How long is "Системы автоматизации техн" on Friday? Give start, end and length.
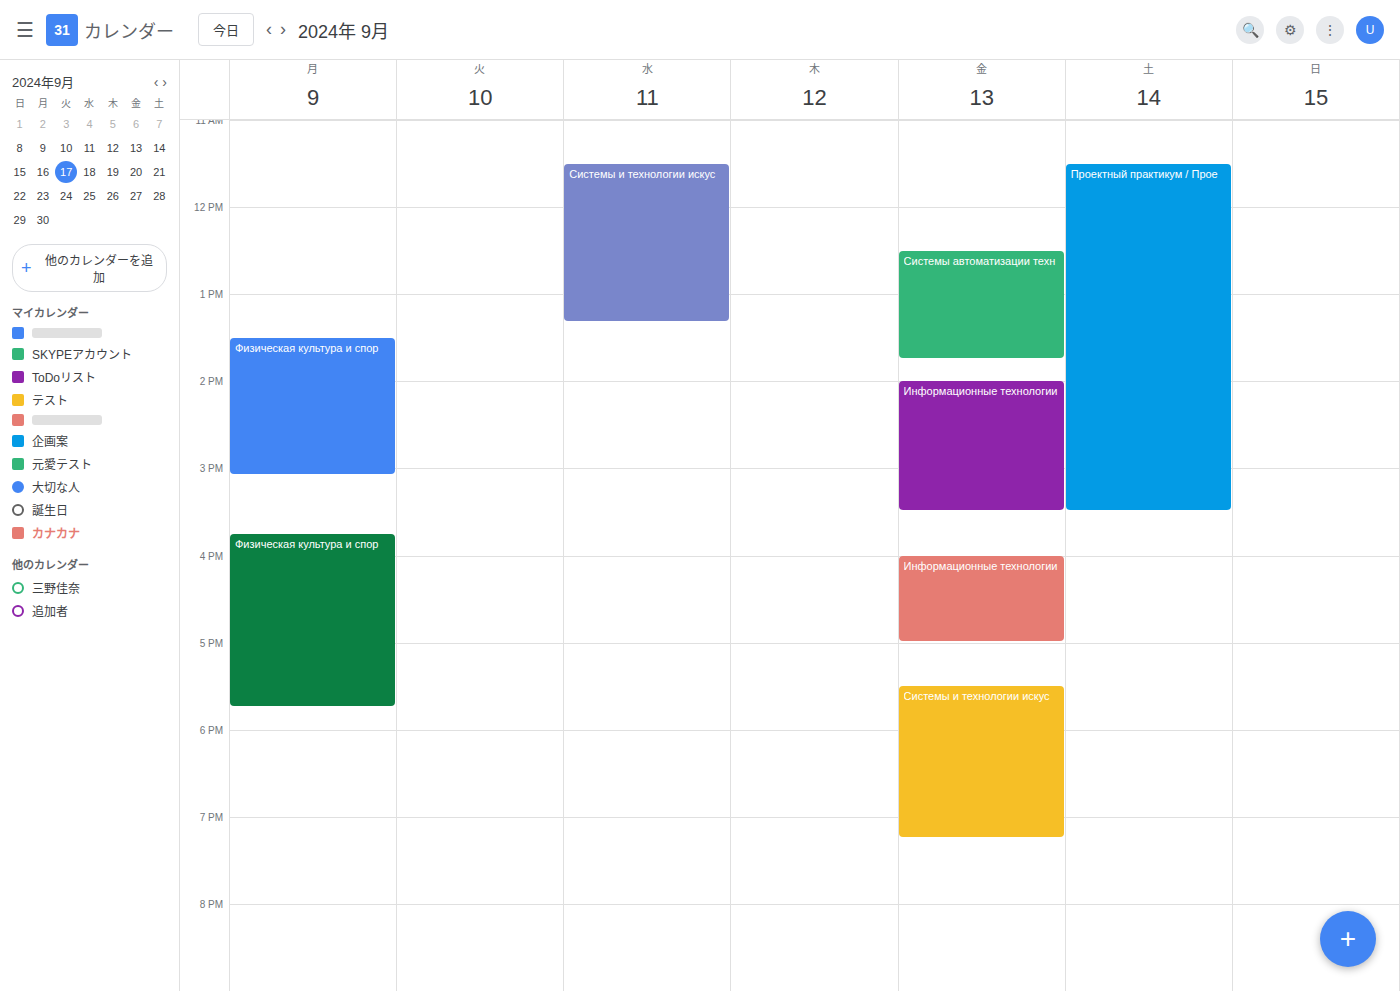
12:30 PM to 1:45 PM, 1 hour 15 minutes